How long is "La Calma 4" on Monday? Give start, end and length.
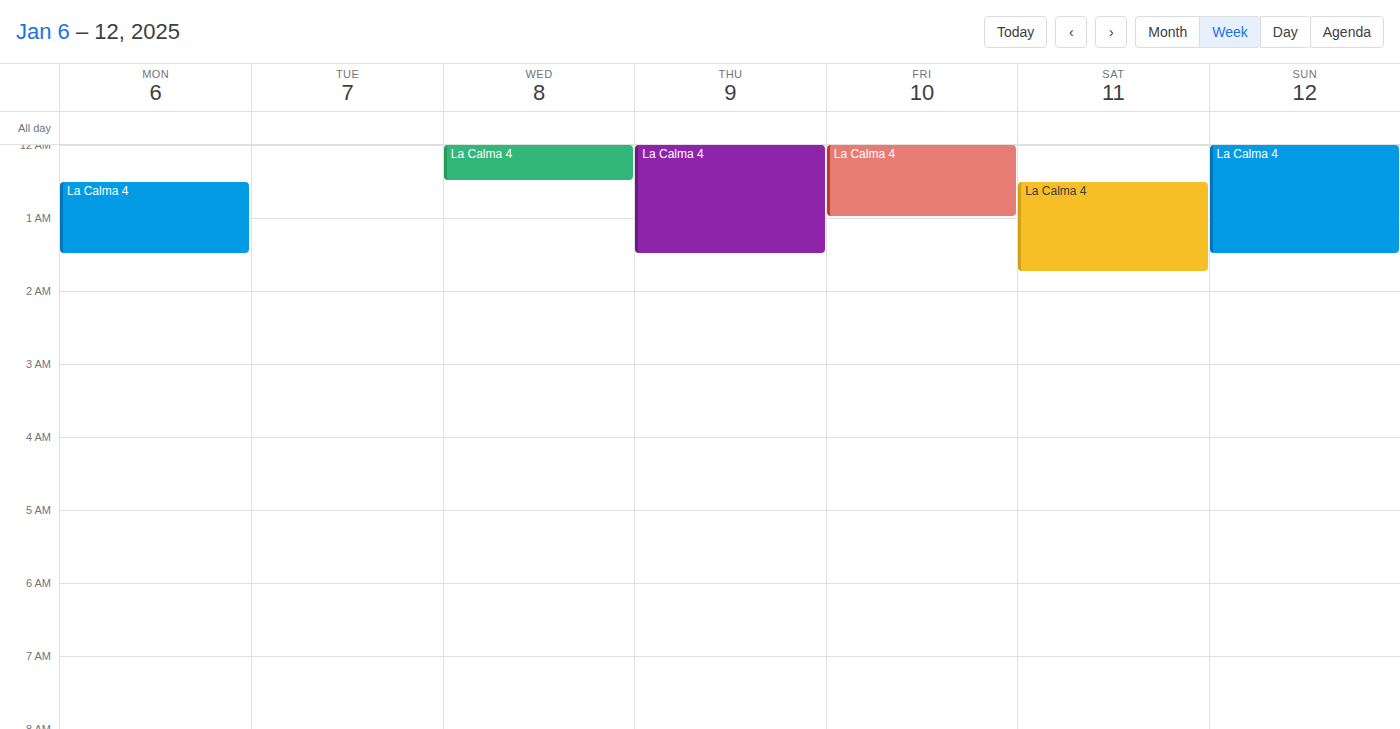
12:30 AM to 1:30 AM, 1 hour